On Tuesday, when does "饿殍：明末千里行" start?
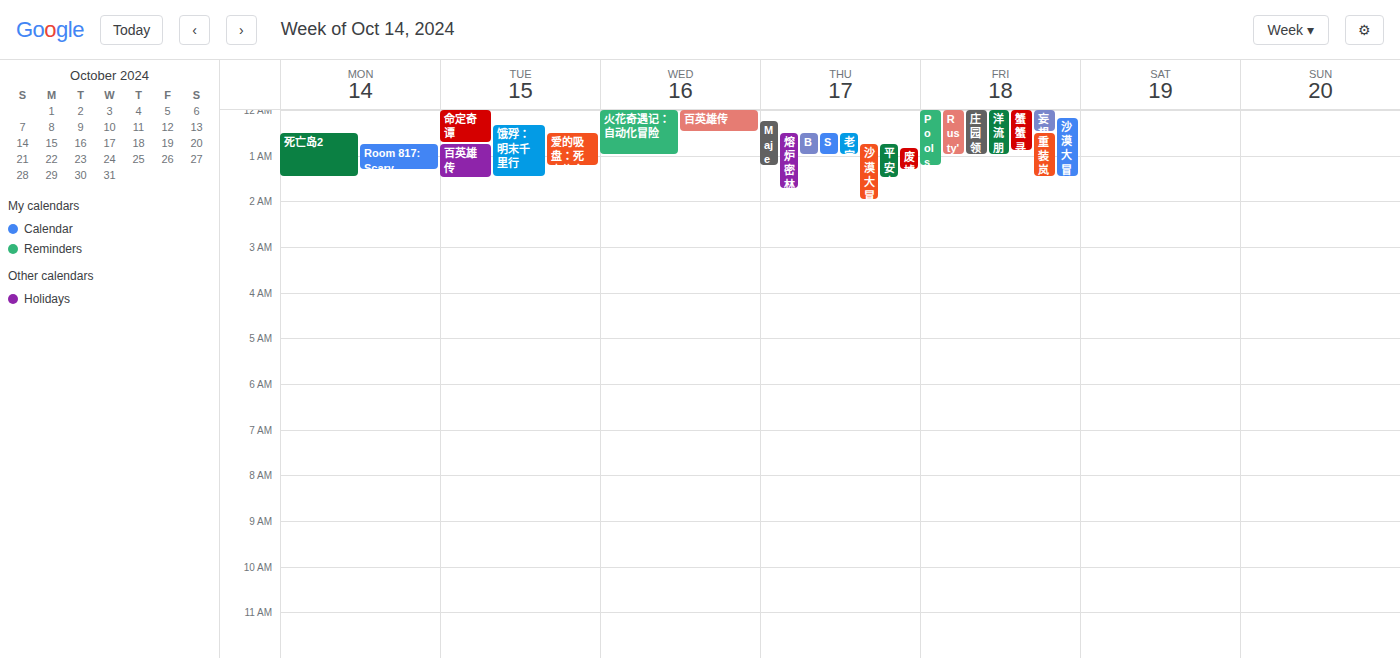
12:20 AM